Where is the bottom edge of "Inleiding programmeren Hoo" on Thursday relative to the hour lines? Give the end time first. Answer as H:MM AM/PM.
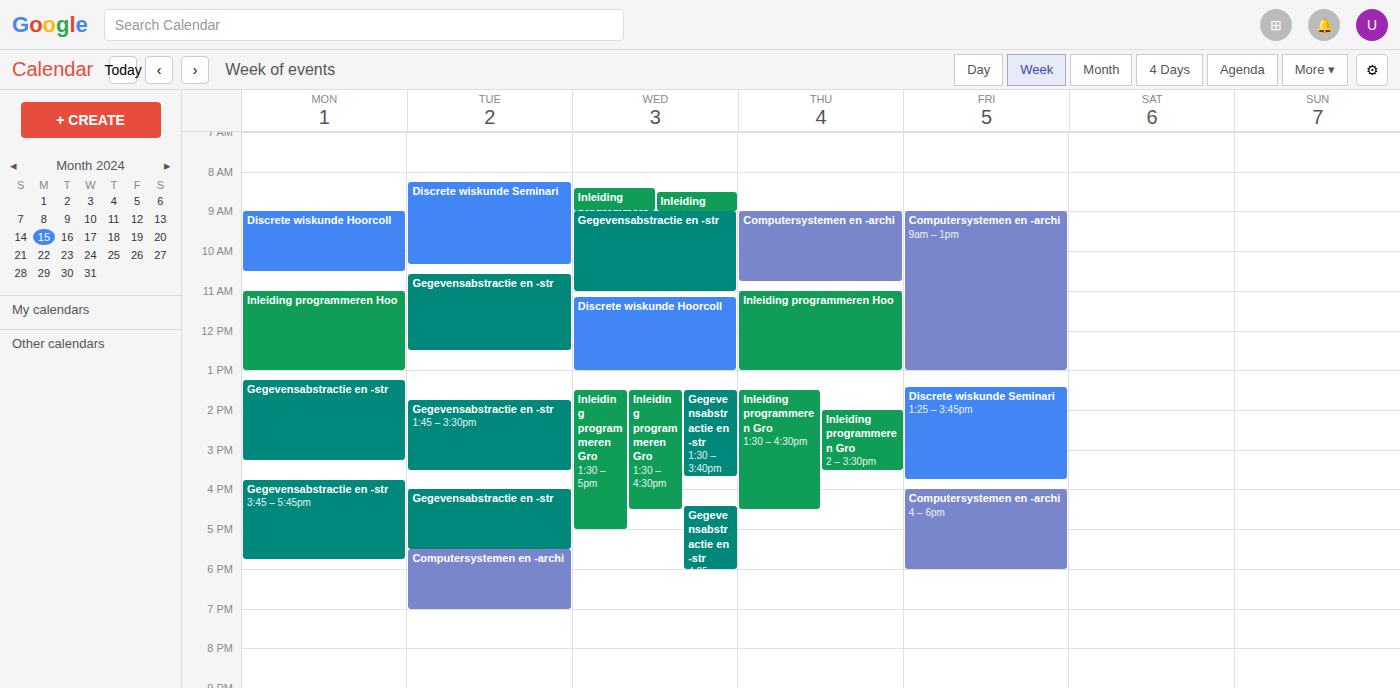
1:00 PM -- exactly on the 1 PM line.